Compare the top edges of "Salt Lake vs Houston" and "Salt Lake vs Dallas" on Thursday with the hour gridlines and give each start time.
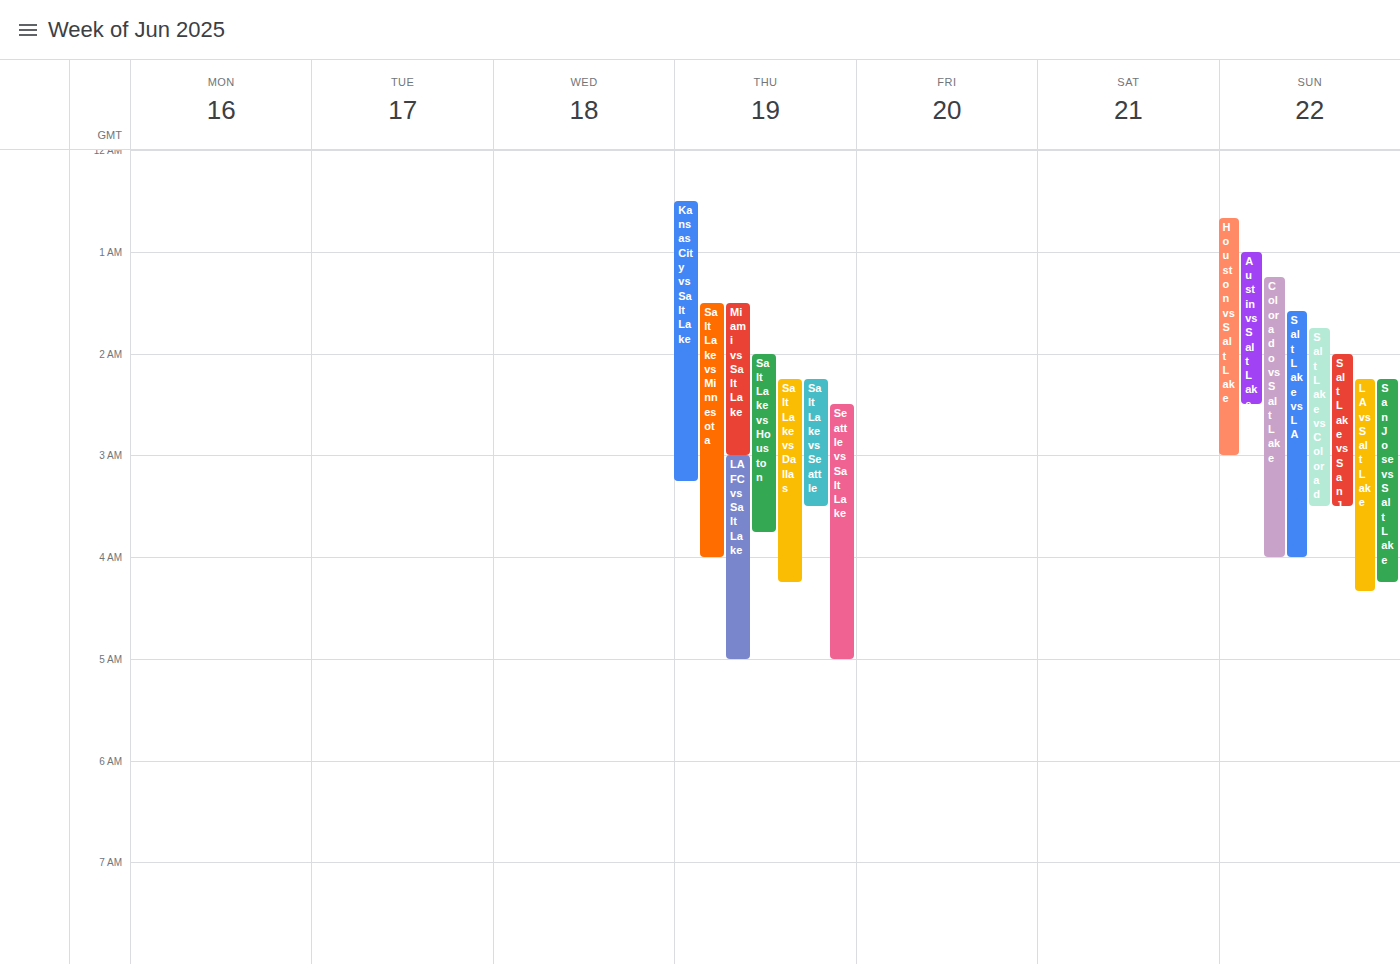
"Salt Lake vs Houston": 02:00, exactly on the 02:00 line. "Salt Lake vs Dallas": 02:15, neither: a quarter of the way from the 02:00 line to the 03:00 line.